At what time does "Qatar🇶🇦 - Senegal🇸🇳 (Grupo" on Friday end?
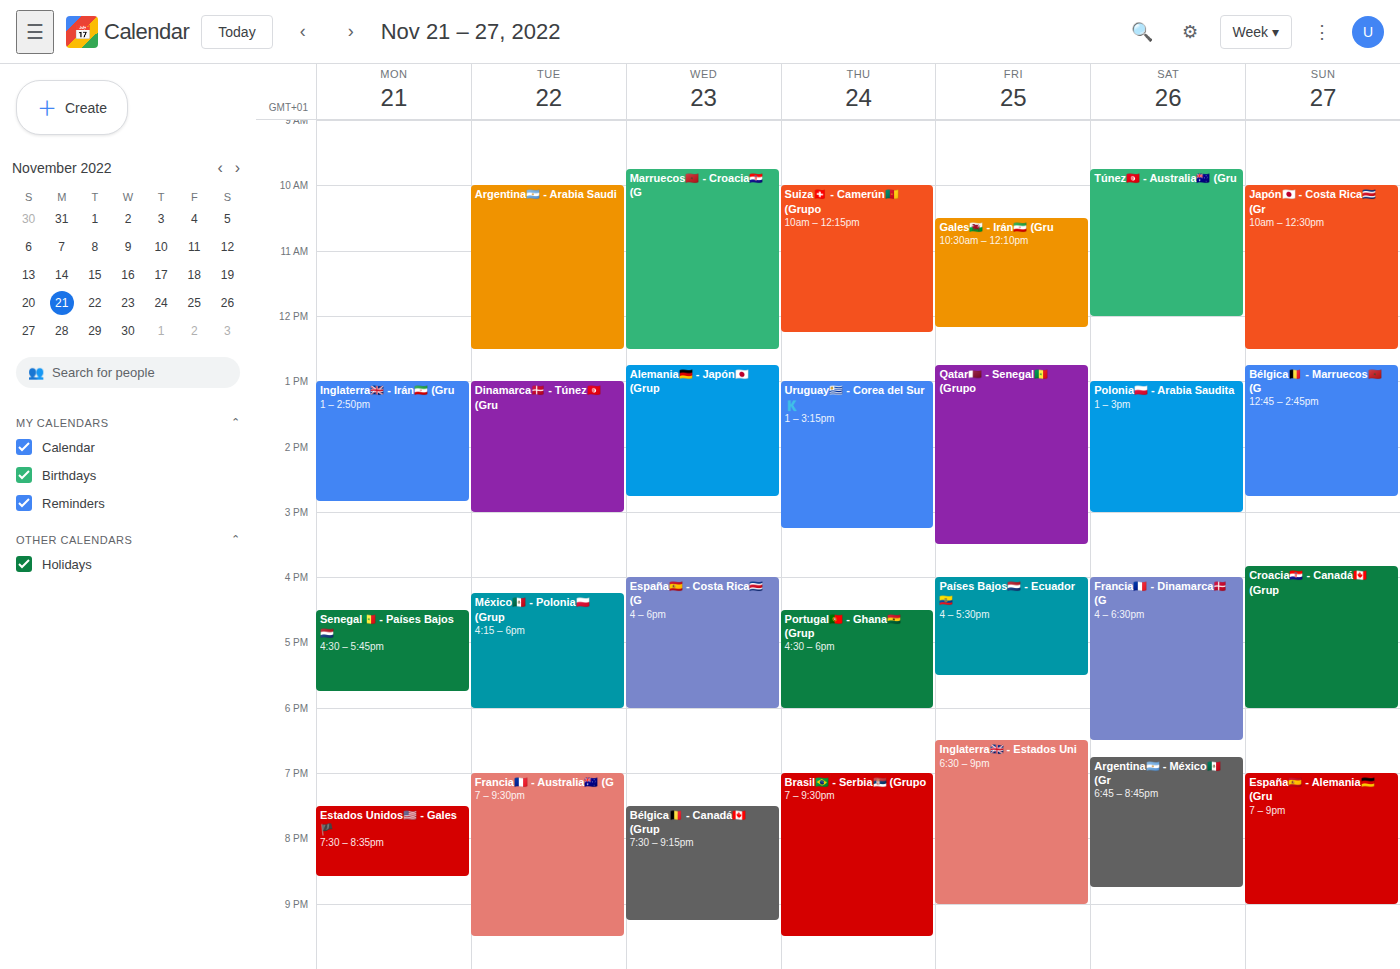
3:30 PM